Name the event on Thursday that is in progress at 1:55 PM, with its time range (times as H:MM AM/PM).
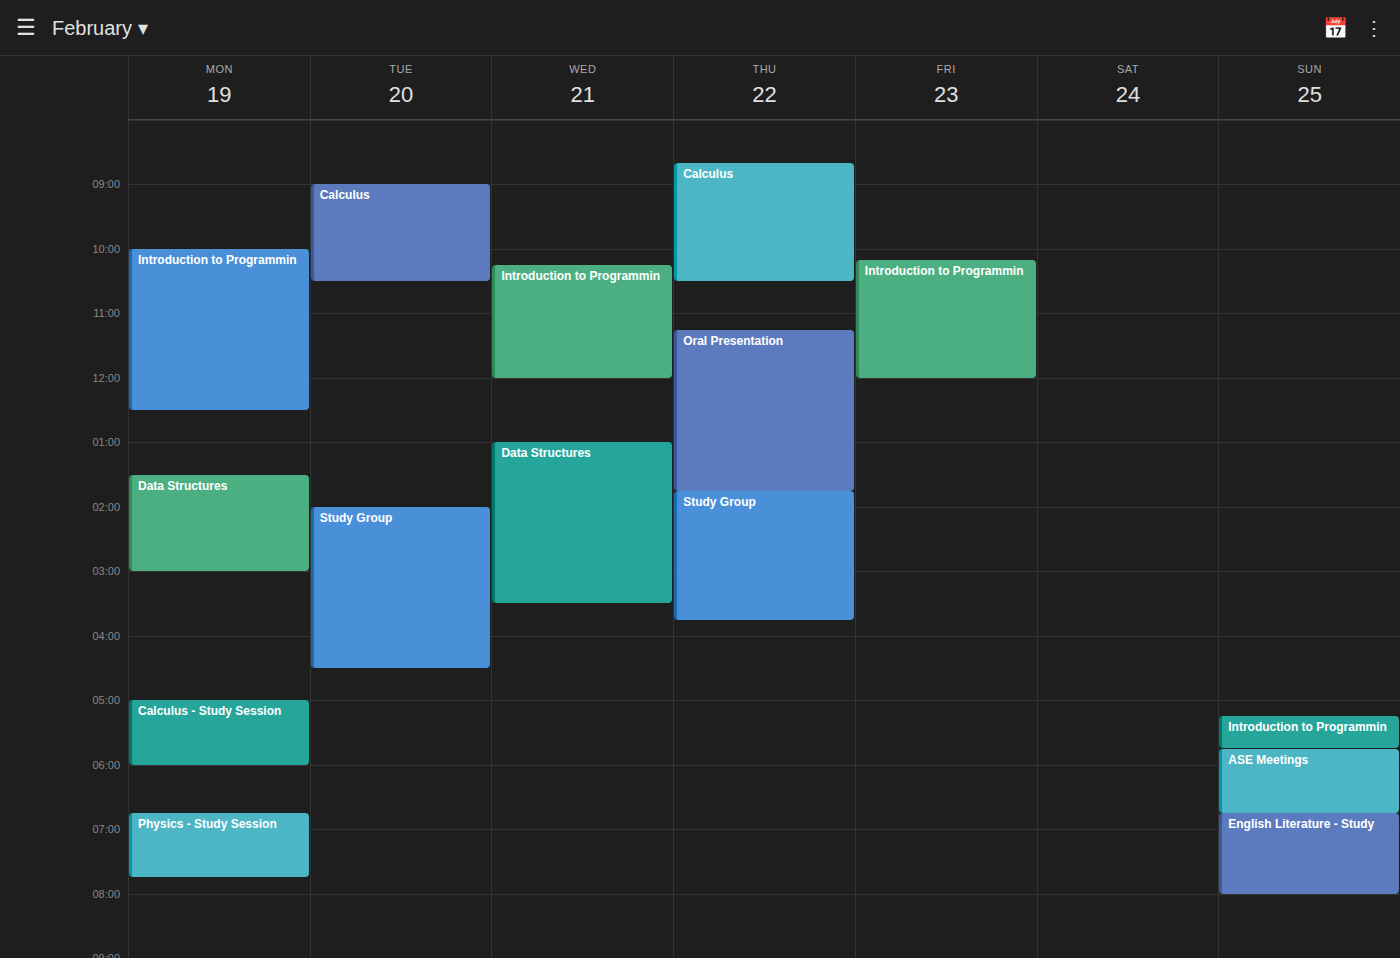
"Study Group", 1:45 PM to 3:45 PM